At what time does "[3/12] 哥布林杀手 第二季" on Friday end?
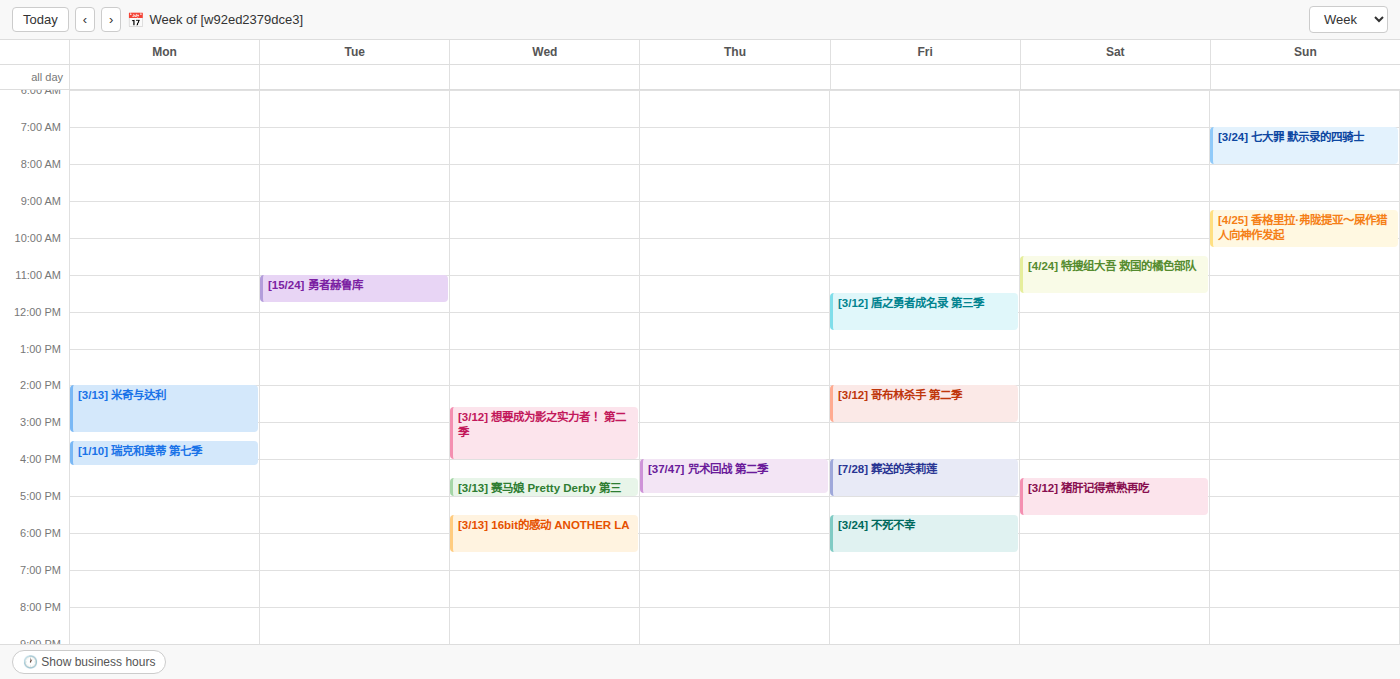
3:00 PM